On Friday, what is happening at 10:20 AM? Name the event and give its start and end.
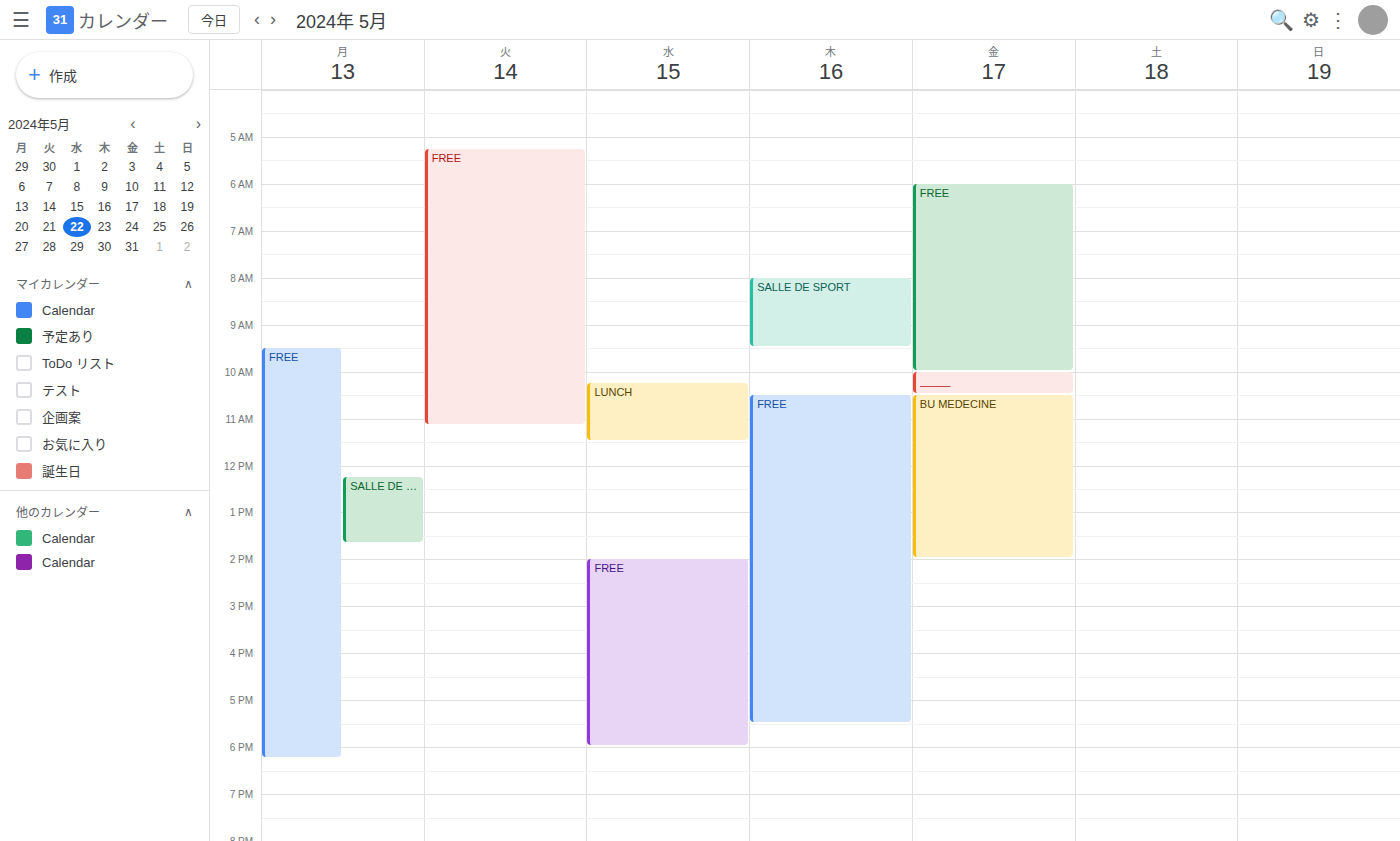
"_____", 10:00 AM to 10:30 AM